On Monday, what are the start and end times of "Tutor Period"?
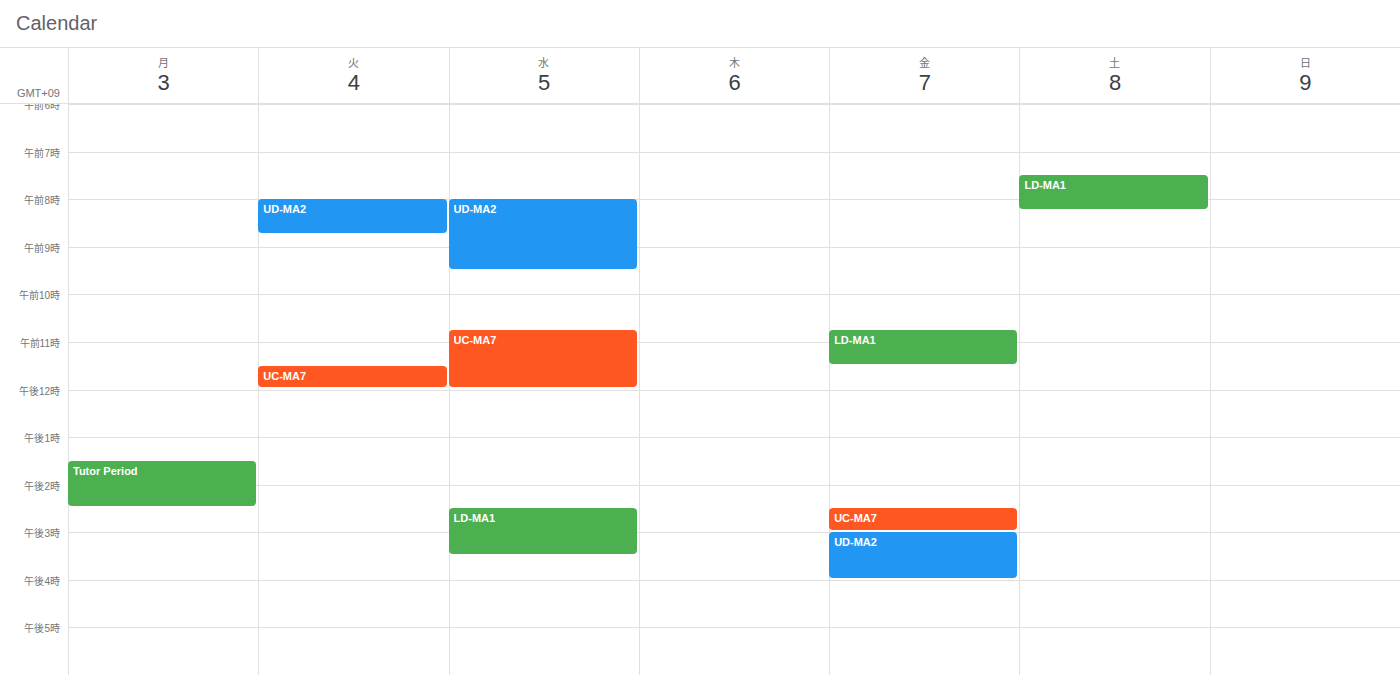
1:30 PM to 2:30 PM